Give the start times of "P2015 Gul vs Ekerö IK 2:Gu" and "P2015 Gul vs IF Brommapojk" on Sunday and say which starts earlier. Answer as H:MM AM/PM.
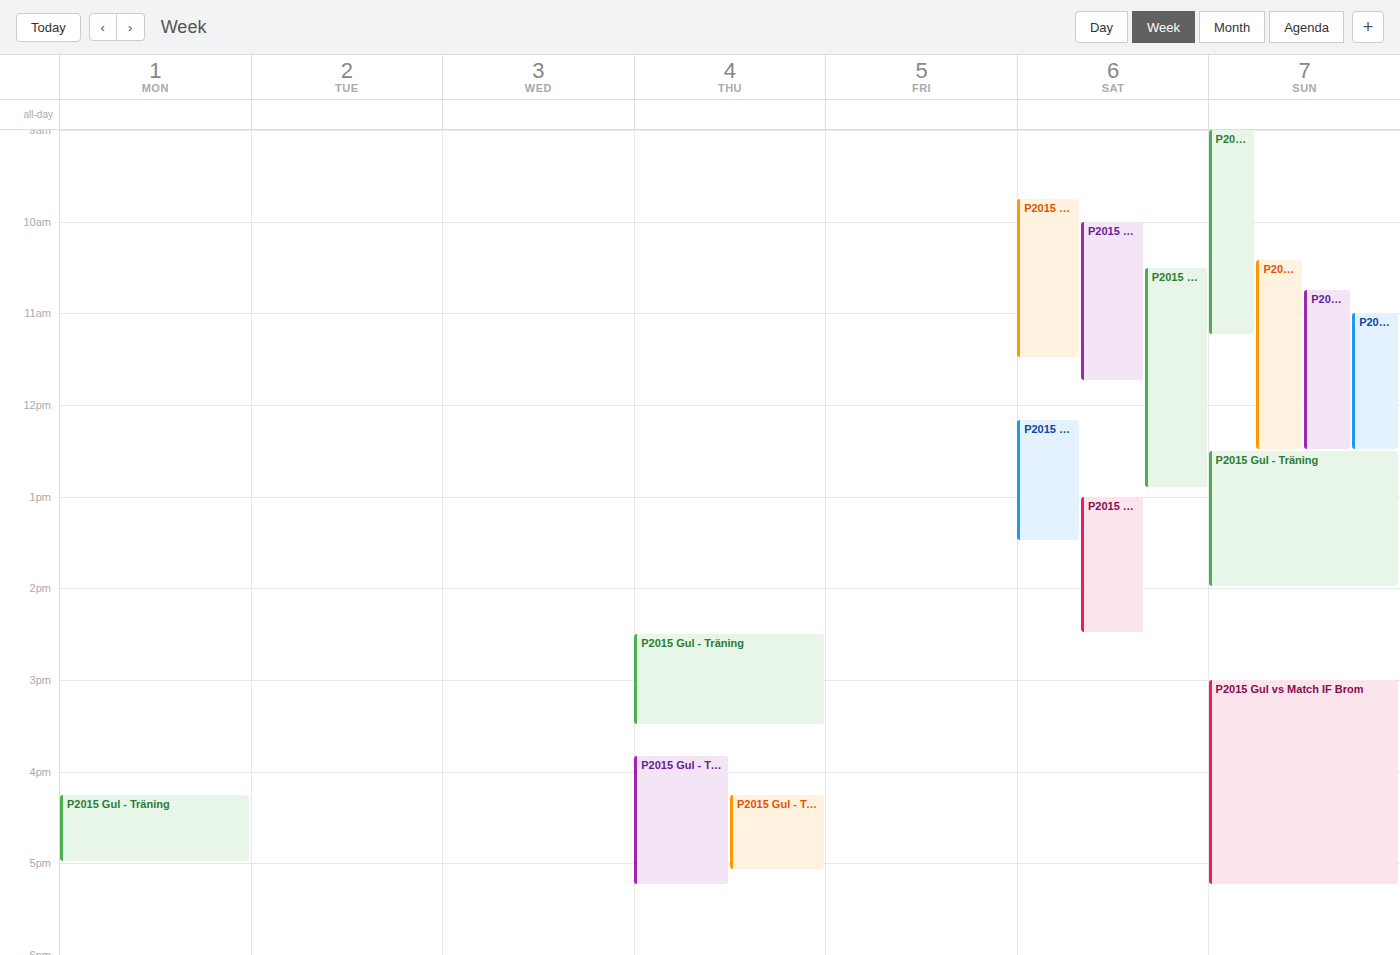
"P2015 Gul vs IF Brommapojk" 10:25 AM; "P2015 Gul vs Ekerö IK 2:Gu" 10:45 AM.